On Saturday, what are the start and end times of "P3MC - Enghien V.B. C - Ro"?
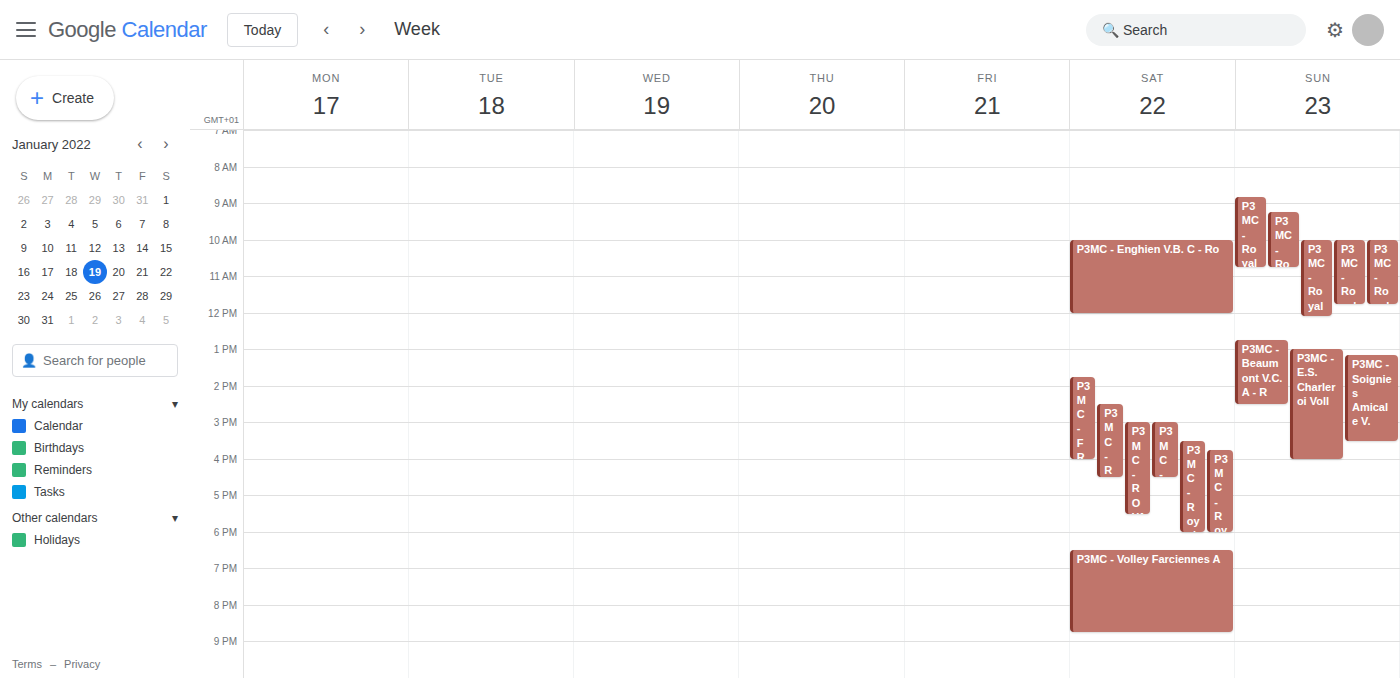
10:00 AM to 12:00 PM